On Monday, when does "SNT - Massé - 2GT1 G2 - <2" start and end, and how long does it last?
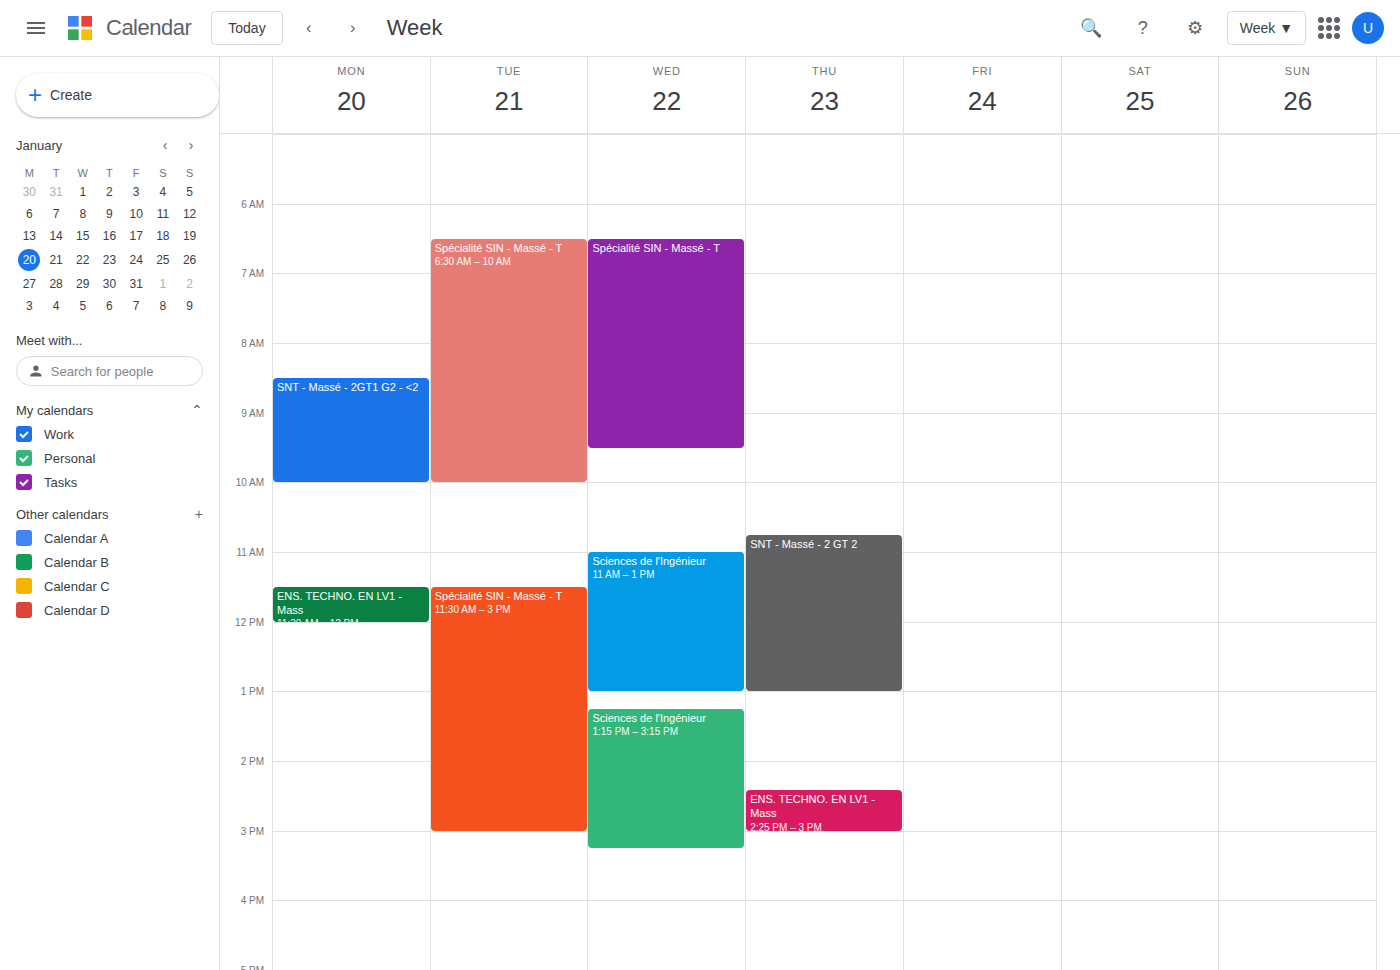
8:30 AM to 10:00 AM, 1 hour 30 minutes